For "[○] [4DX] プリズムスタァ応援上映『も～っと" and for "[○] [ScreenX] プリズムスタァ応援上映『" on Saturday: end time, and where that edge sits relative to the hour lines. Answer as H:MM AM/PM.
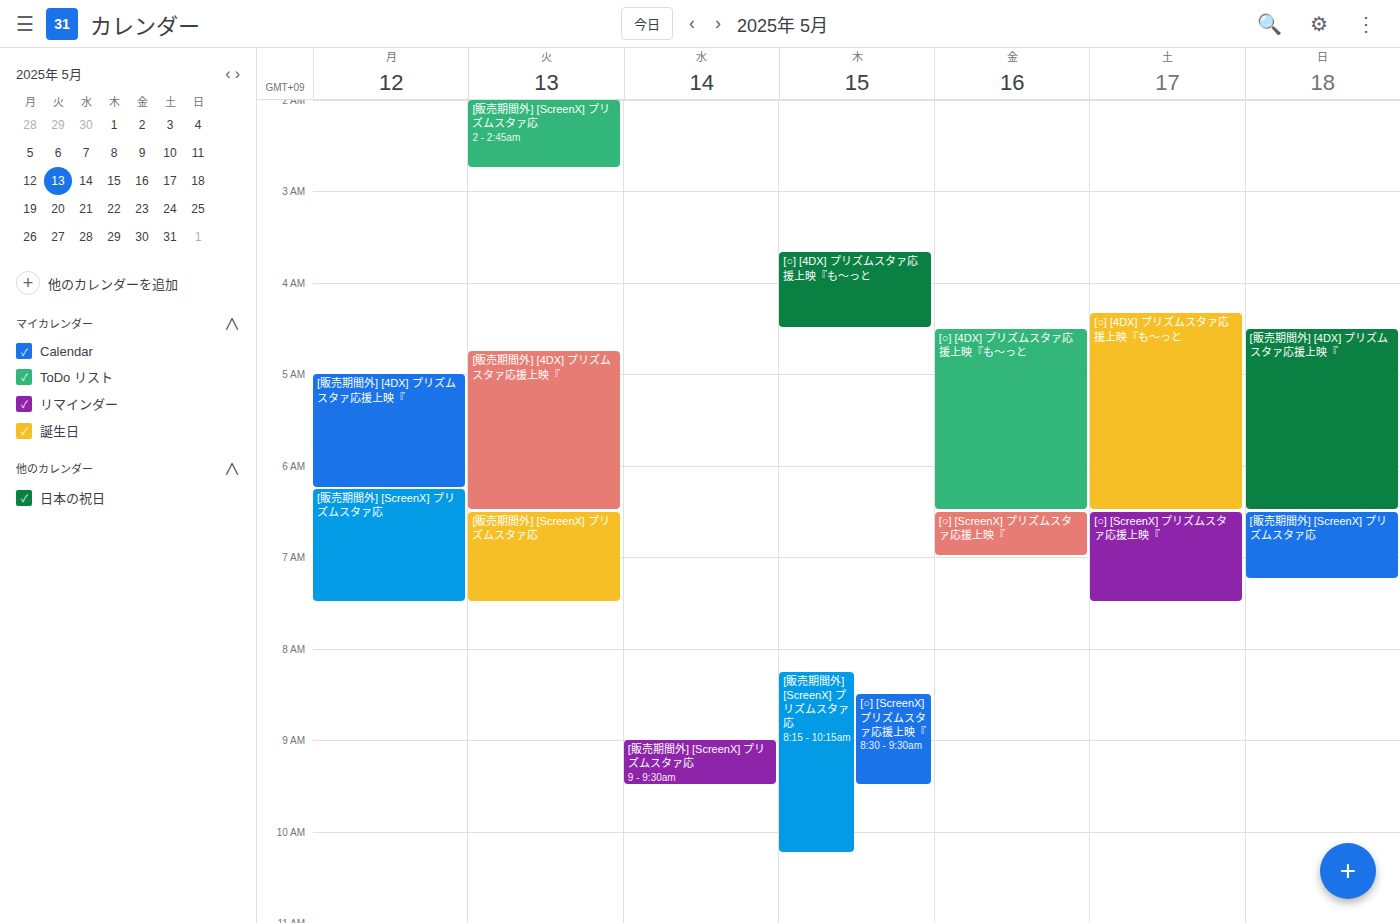
"[○] [4DX] プリズムスタァ応援上映『も～っと": 6:30 AM, halfway between the 6 AM and 7 AM lines. "[○] [ScreenX] プリズムスタァ応援上映『": 7:30 AM, halfway between the 7 AM and 8 AM lines.